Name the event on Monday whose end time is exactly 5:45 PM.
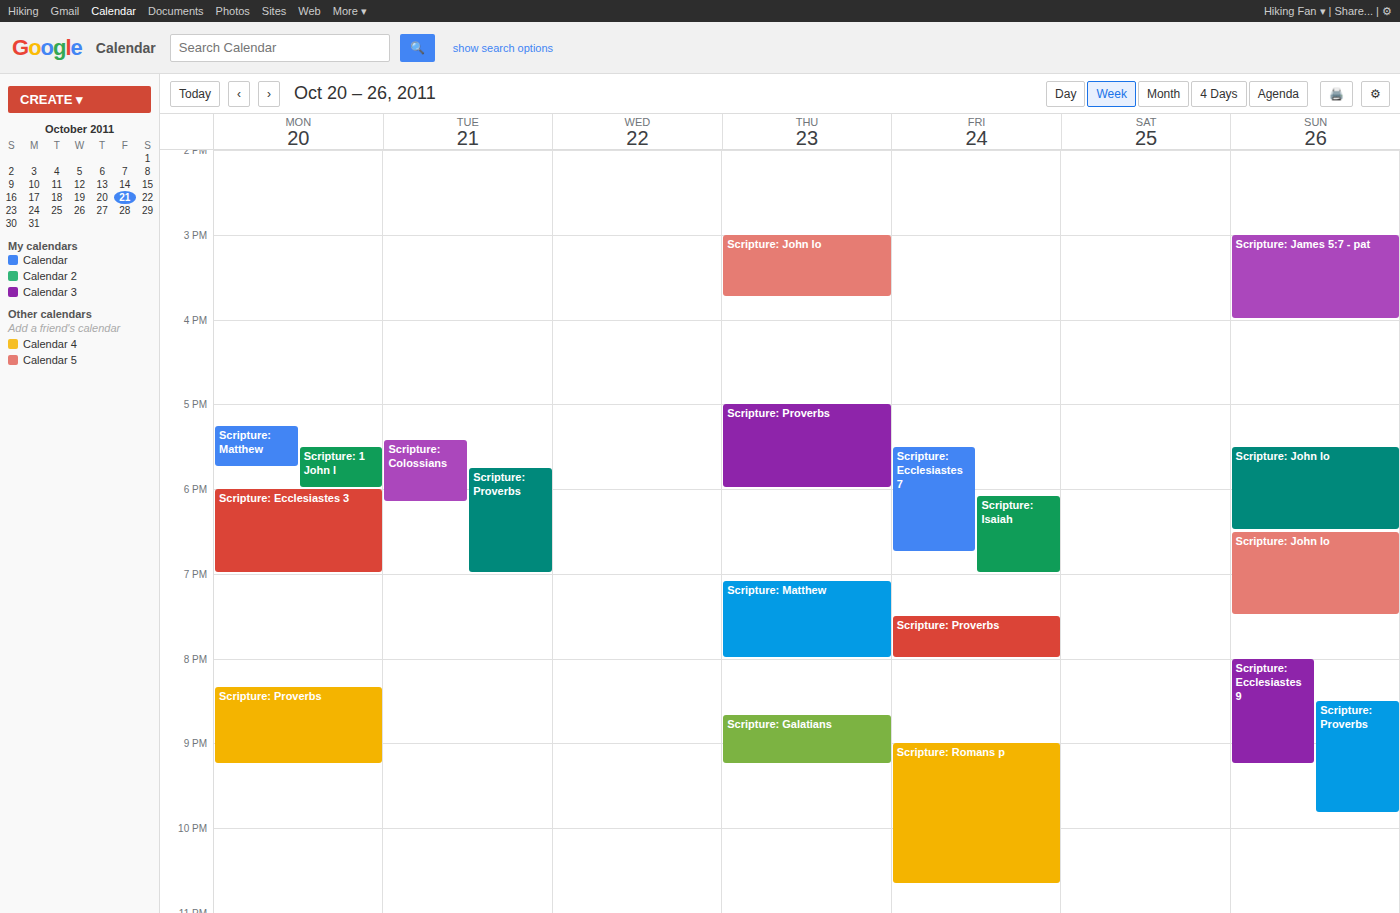
"Scripture: Matthew"